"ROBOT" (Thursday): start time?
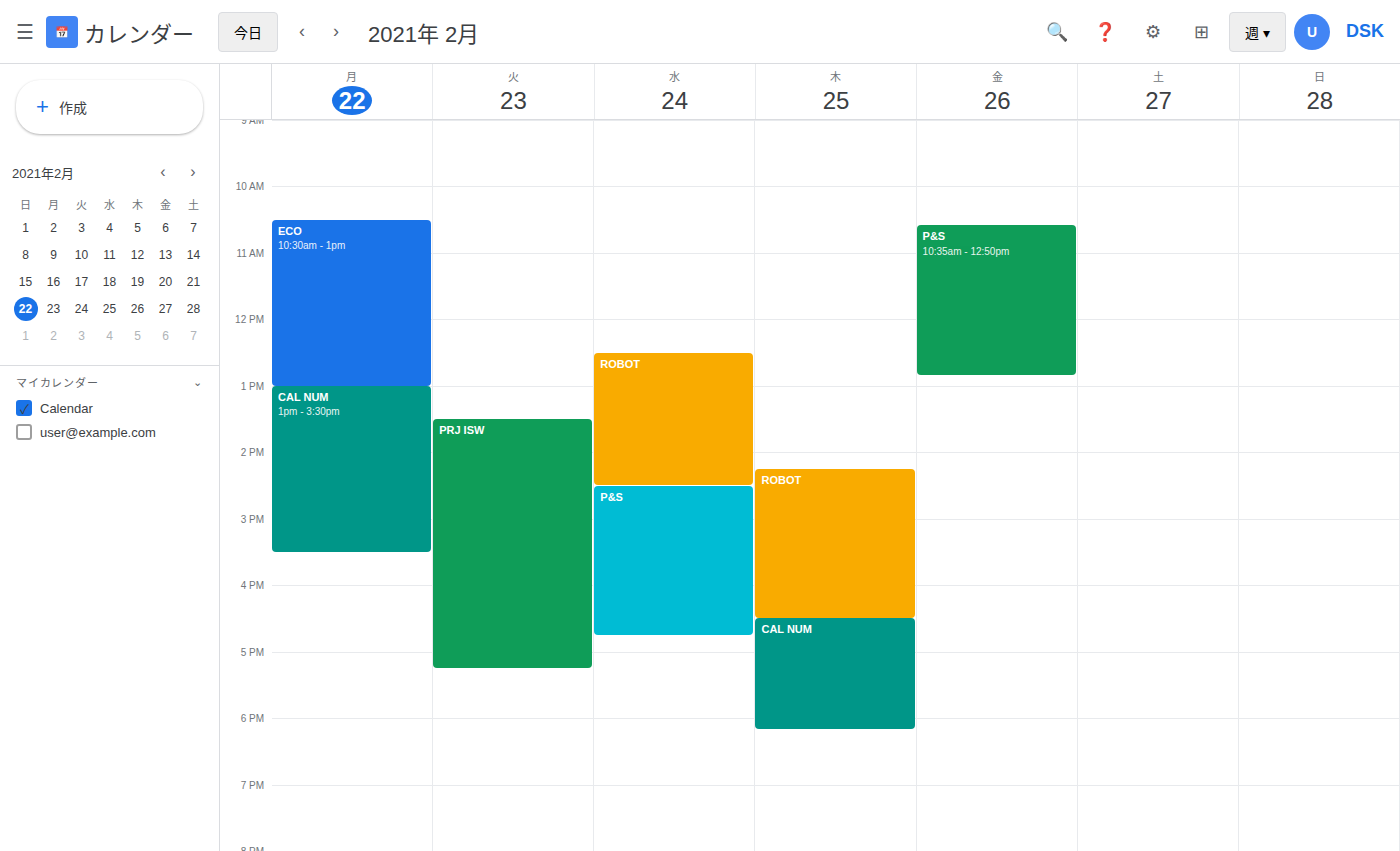
2:15 PM